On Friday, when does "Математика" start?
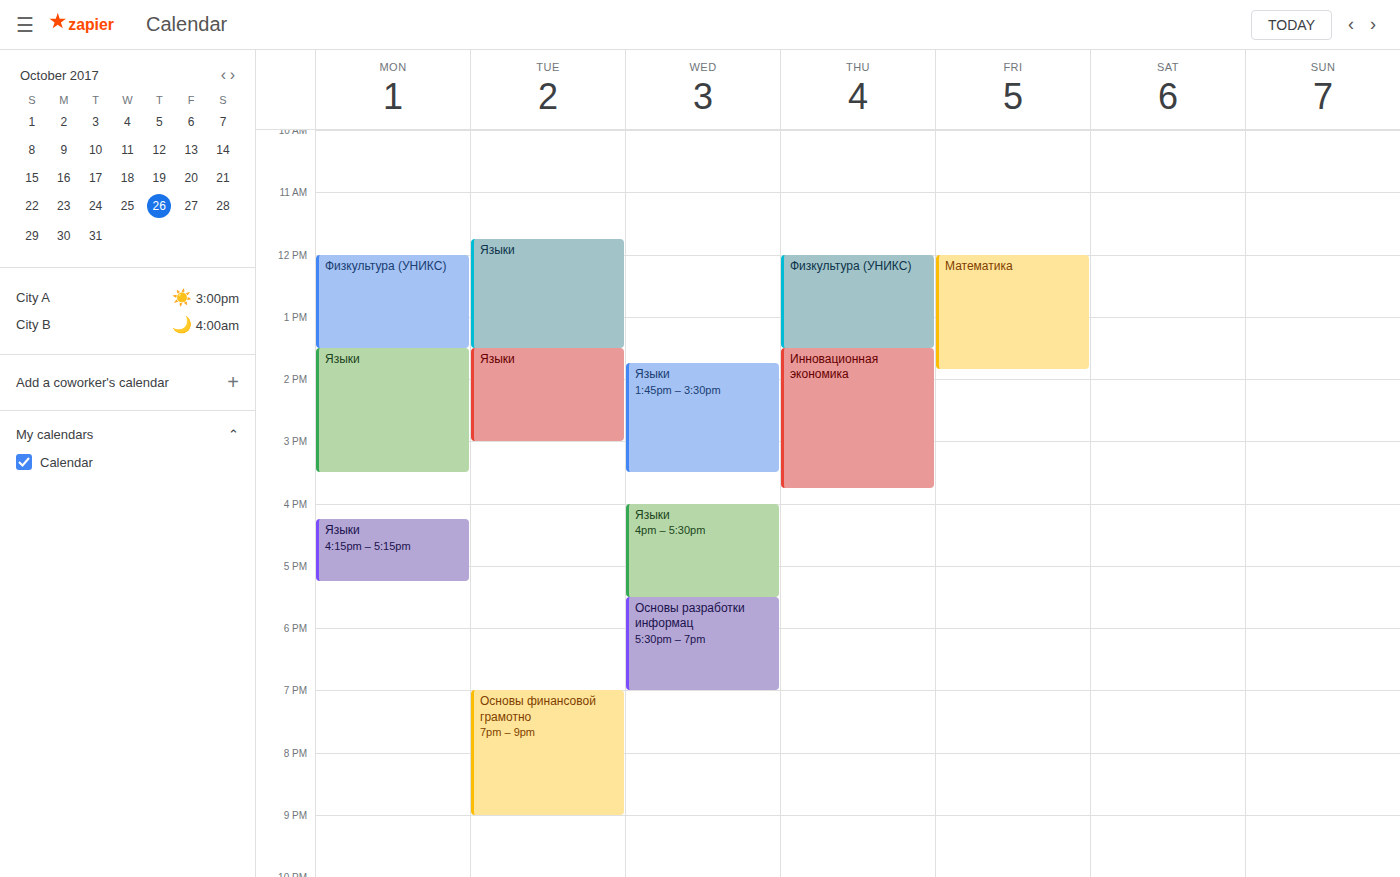
12:00 PM